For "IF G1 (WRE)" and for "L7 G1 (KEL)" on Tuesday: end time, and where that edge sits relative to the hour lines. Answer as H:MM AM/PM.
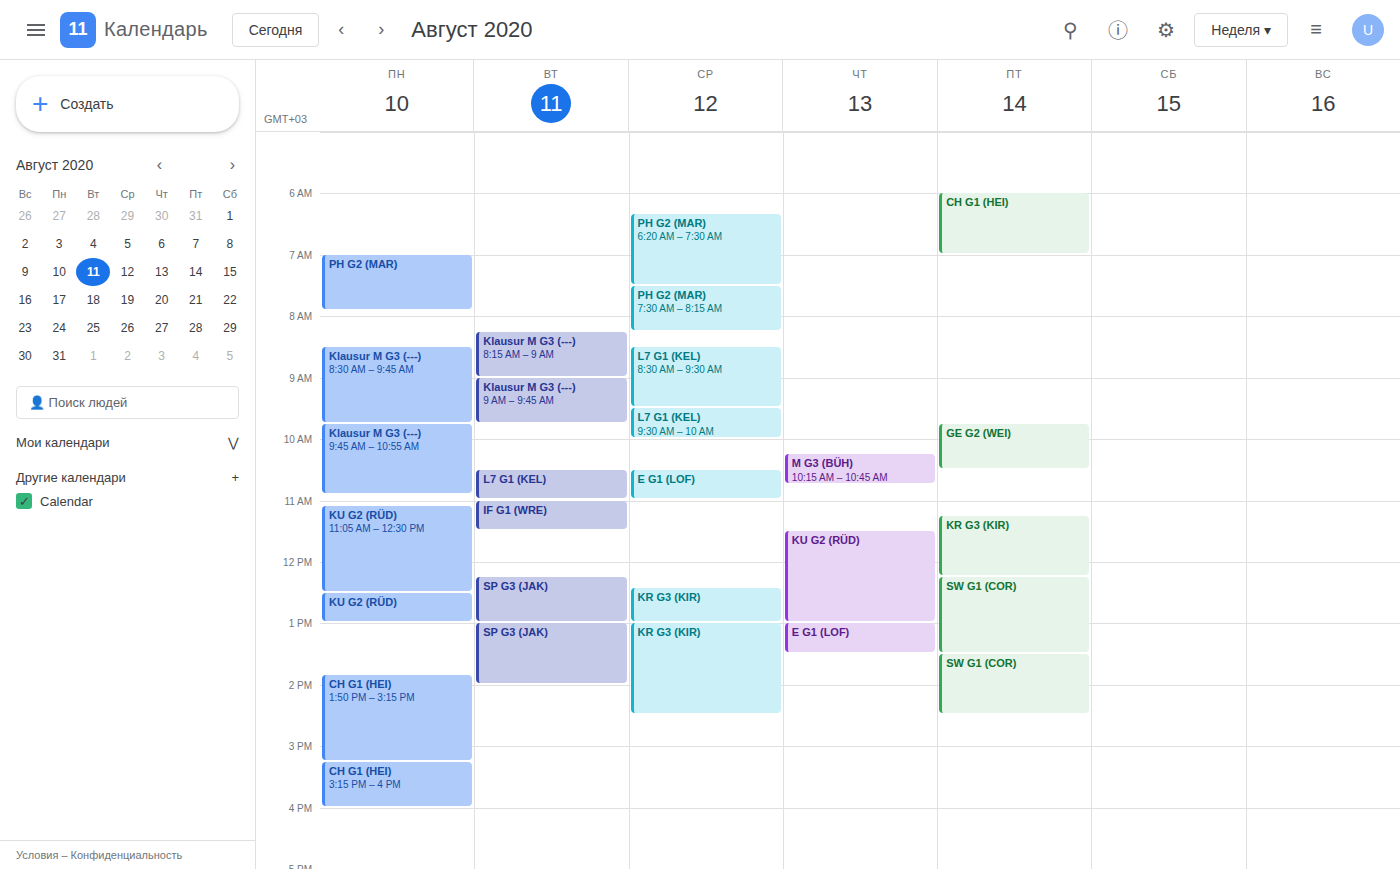
"IF G1 (WRE)": 11:30 AM, halfway between the 11 AM and 12 PM lines. "L7 G1 (KEL)": 11:00 AM, exactly on the 11 AM line.